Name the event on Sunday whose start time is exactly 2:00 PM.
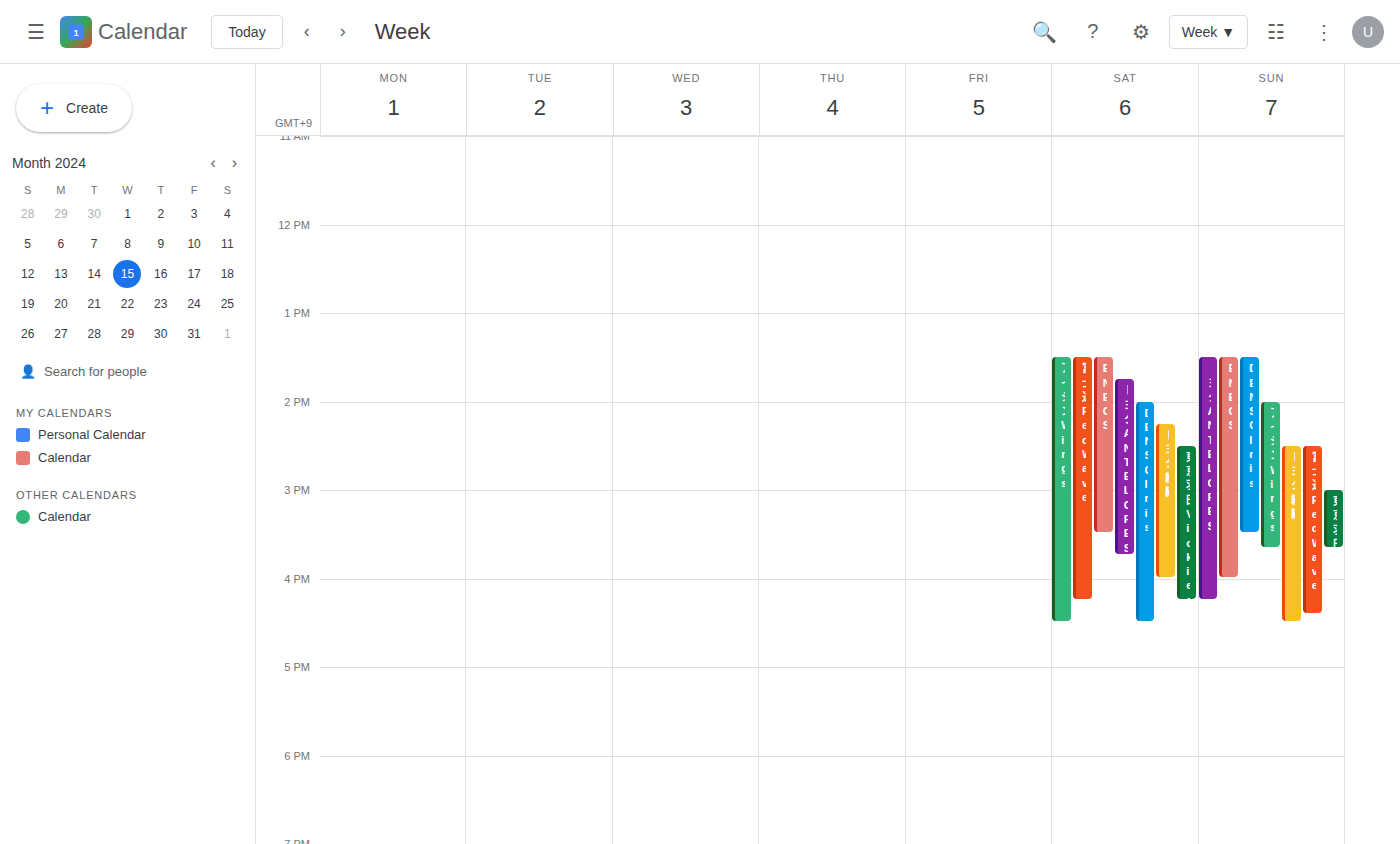
"アイシンWings"